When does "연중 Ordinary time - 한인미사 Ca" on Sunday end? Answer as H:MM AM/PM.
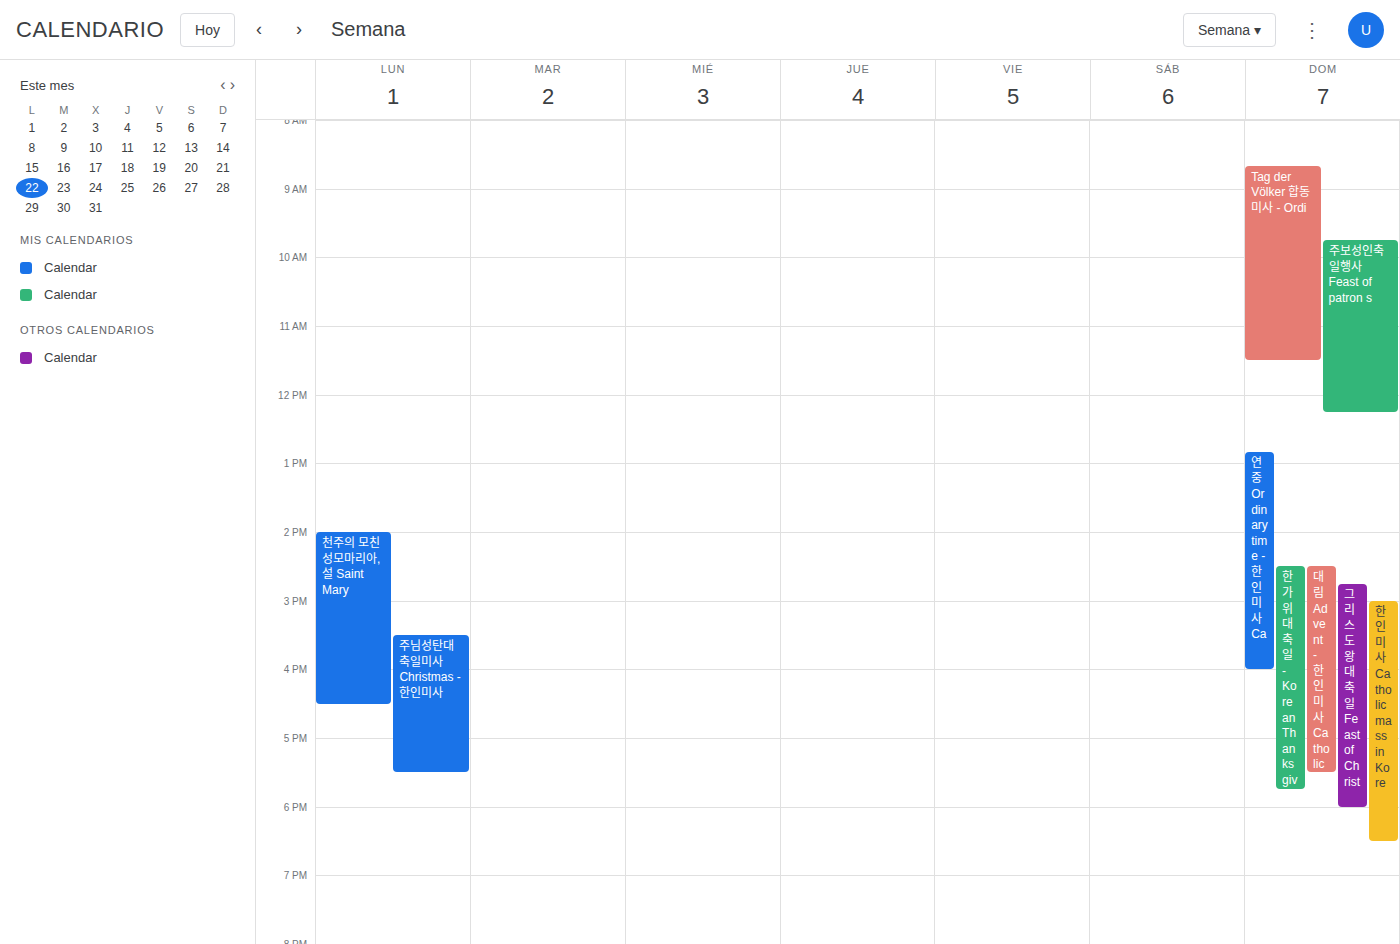
4:00 PM